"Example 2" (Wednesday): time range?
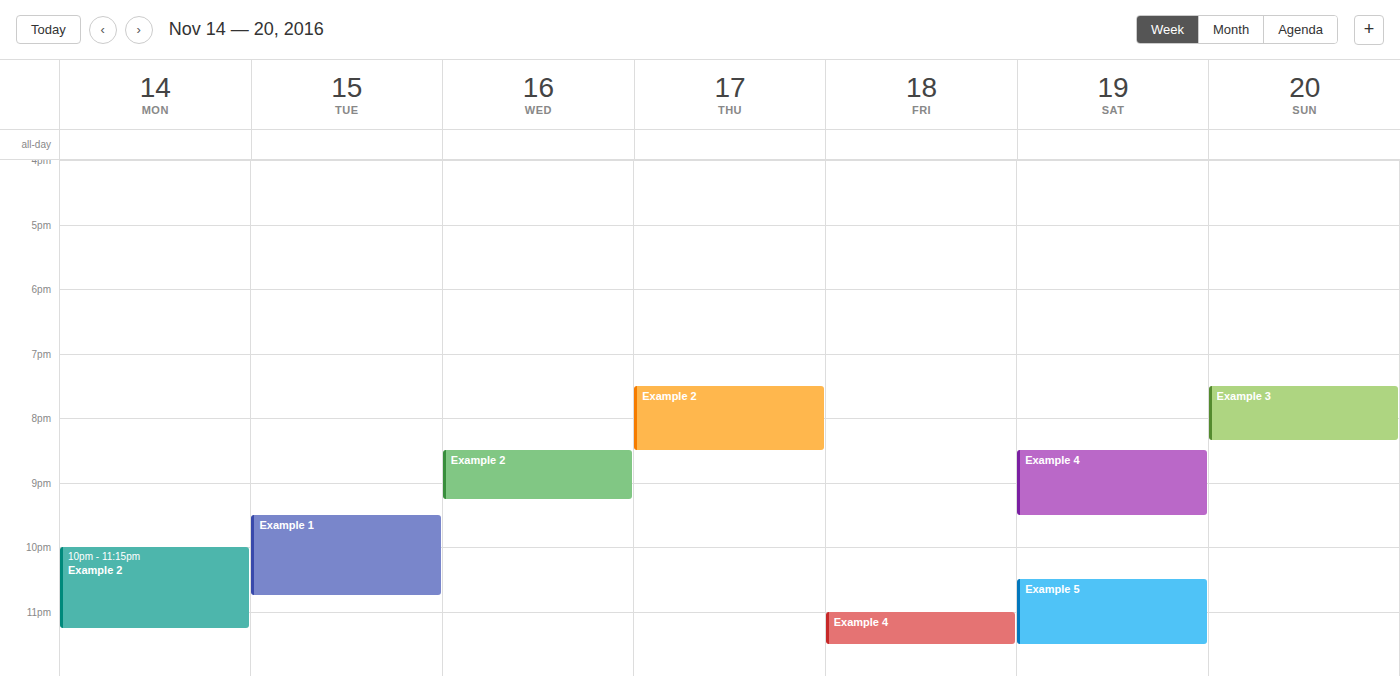
8:30 PM to 9:15 PM